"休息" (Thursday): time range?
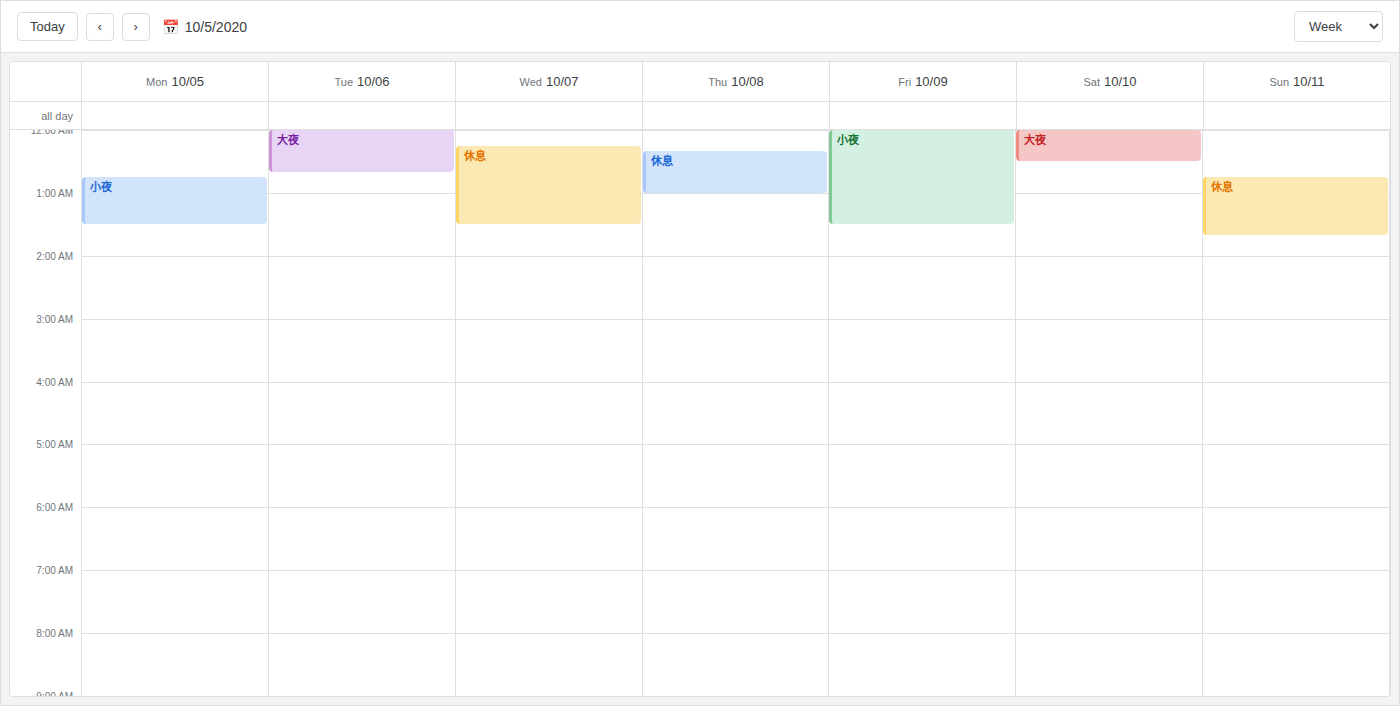
00:20 to 01:00